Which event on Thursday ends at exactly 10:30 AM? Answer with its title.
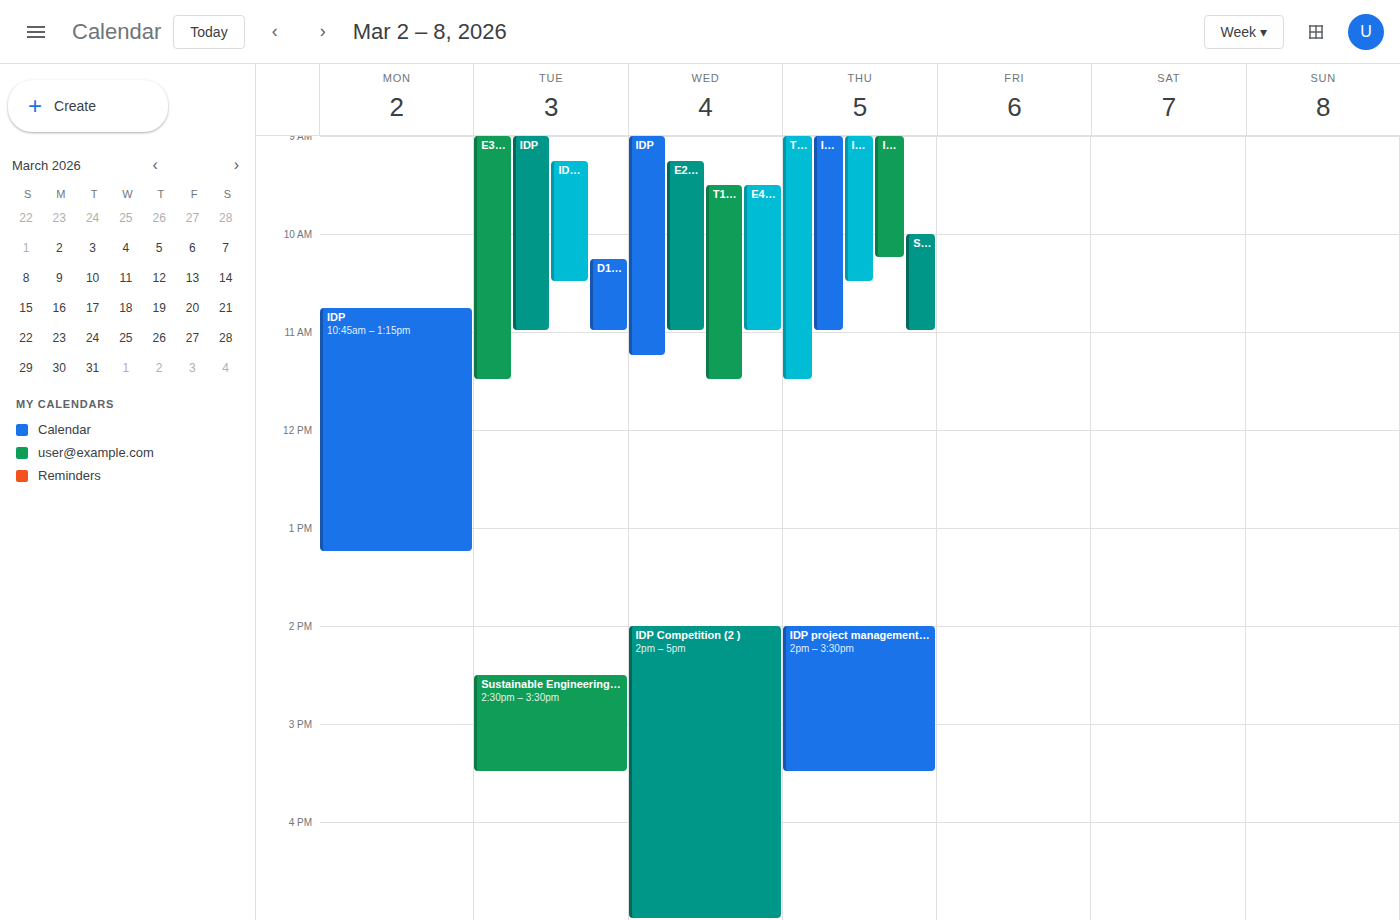
"IDP"